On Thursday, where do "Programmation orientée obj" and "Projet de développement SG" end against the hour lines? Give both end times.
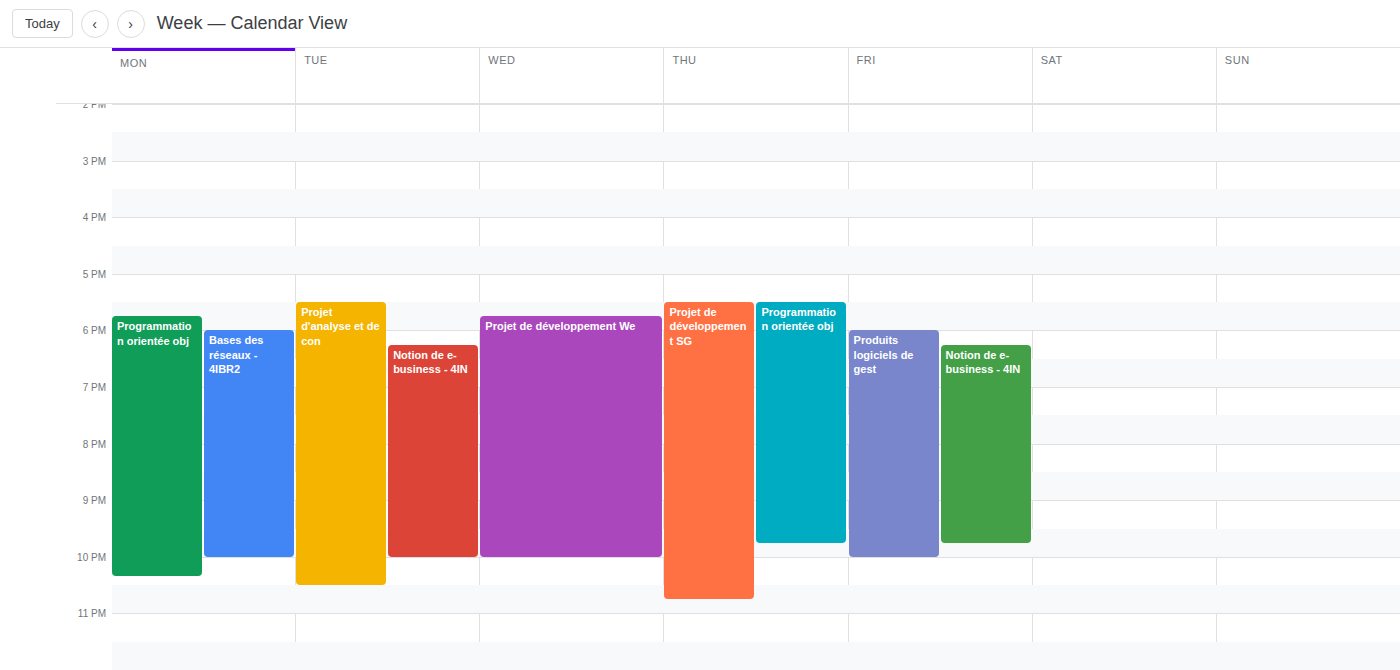
"Programmation orientée obj": 9:45 PM, neither: three quarters of the way from the 9 PM line to the 10 PM line. "Projet de développement SG": 10:45 PM, neither: three quarters of the way from the 10 PM line to the 11 PM line.